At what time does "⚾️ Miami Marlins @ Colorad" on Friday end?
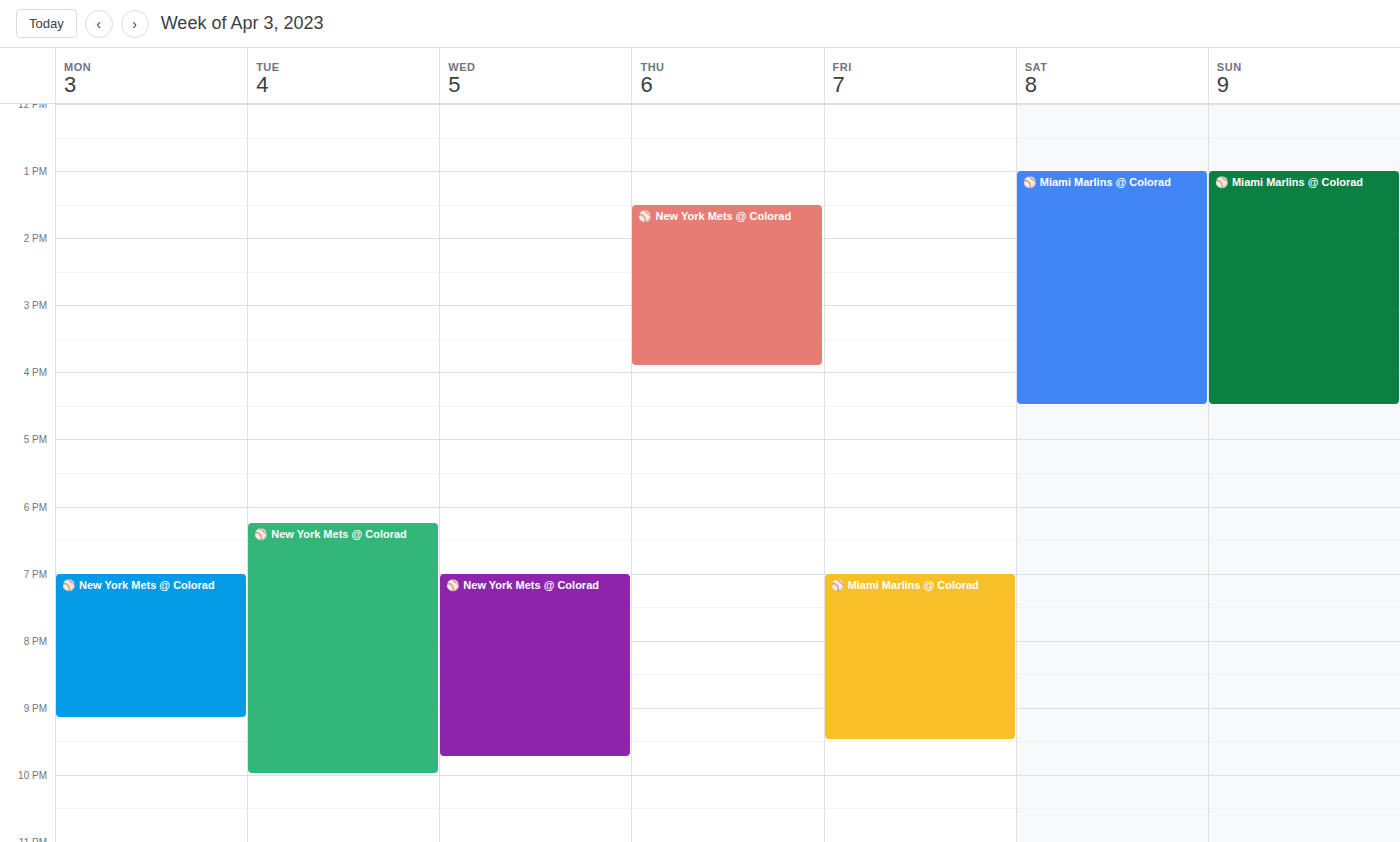
9:30 PM